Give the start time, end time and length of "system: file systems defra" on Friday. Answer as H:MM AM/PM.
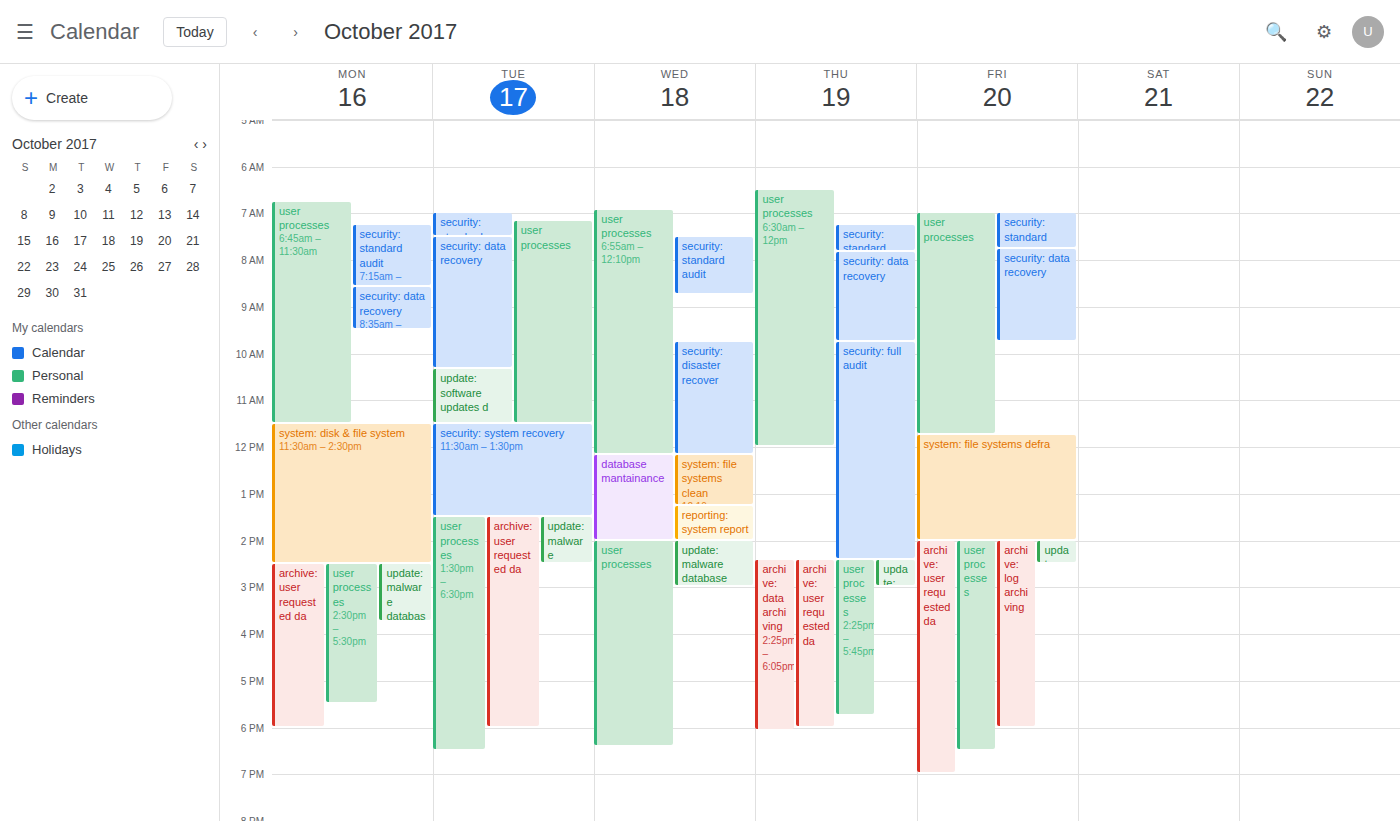
11:45 AM to 2:00 PM, 2 hours 15 minutes